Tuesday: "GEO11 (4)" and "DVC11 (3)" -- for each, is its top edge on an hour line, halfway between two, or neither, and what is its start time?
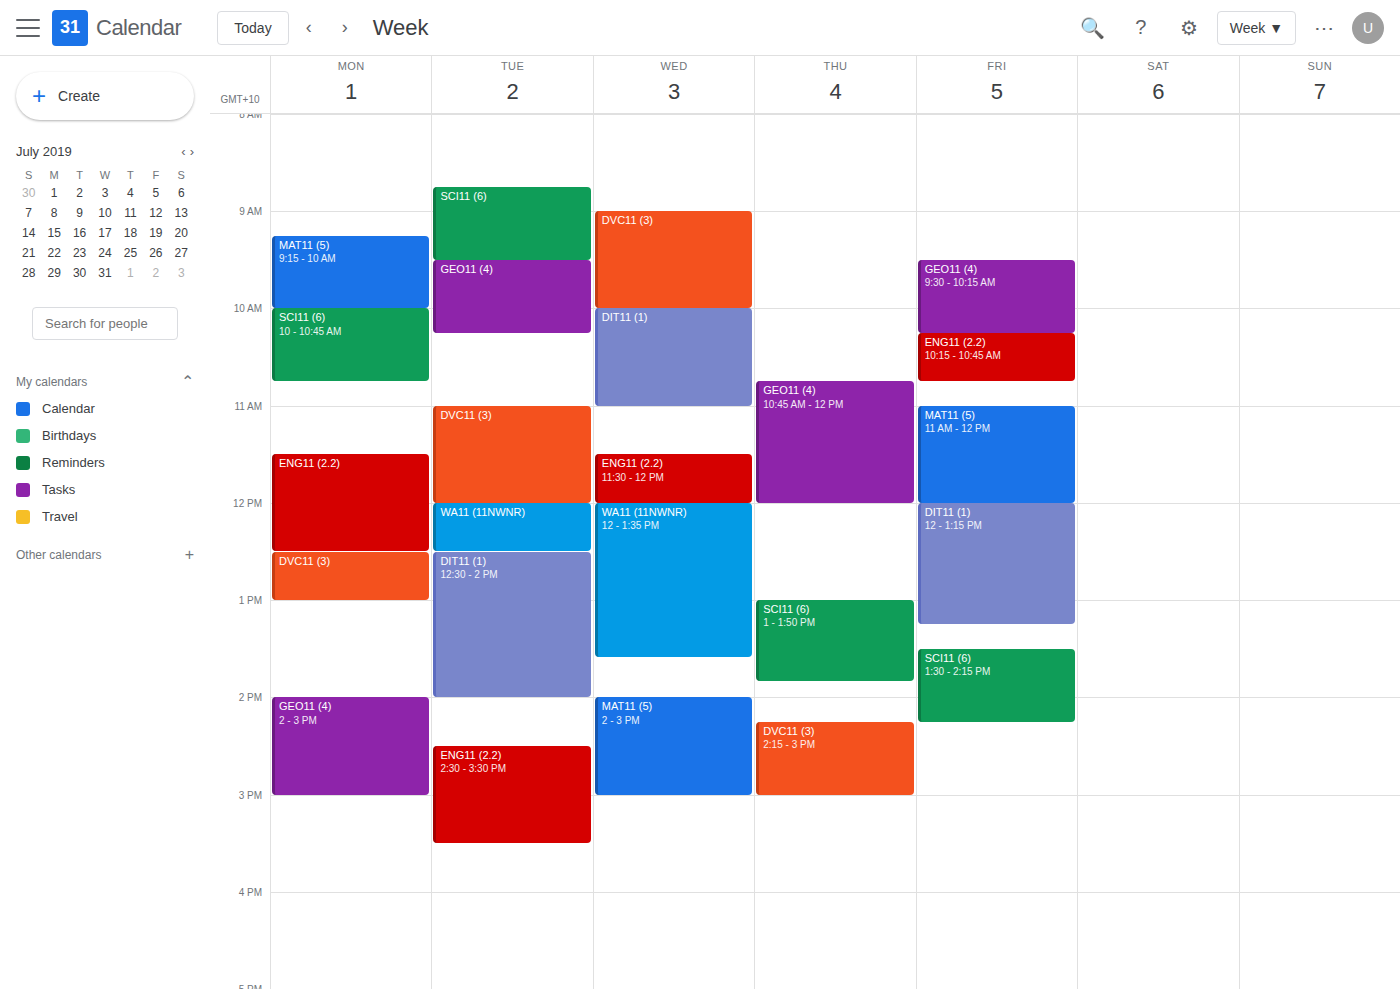
"GEO11 (4)": 9:30 AM, halfway between the 9 AM and 10 AM lines. "DVC11 (3)": 11:00 AM, exactly on the 11 AM line.